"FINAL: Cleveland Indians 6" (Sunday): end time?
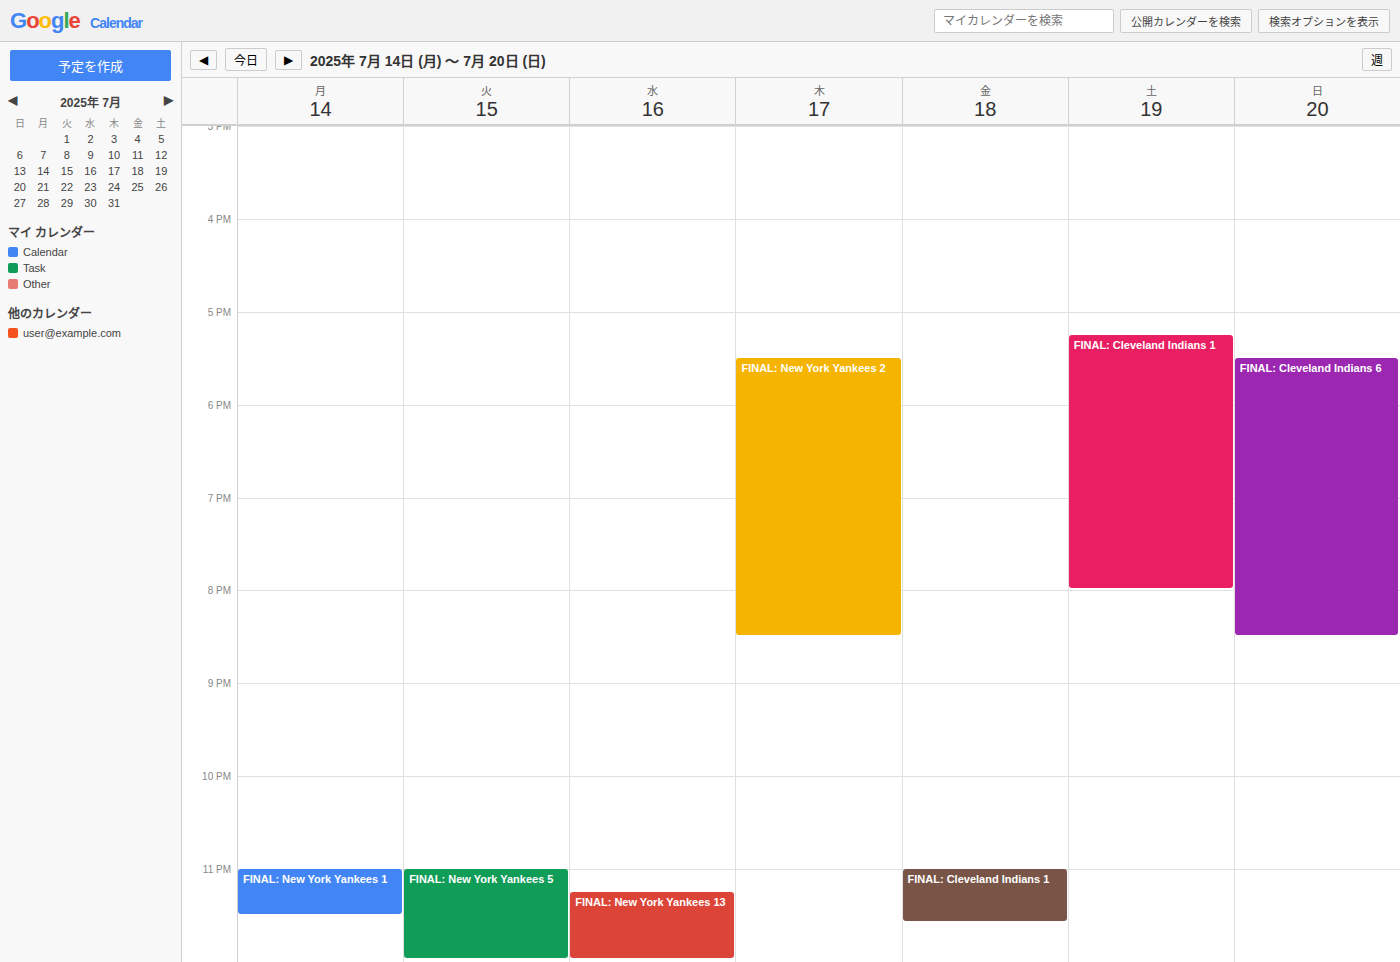
8:30 PM